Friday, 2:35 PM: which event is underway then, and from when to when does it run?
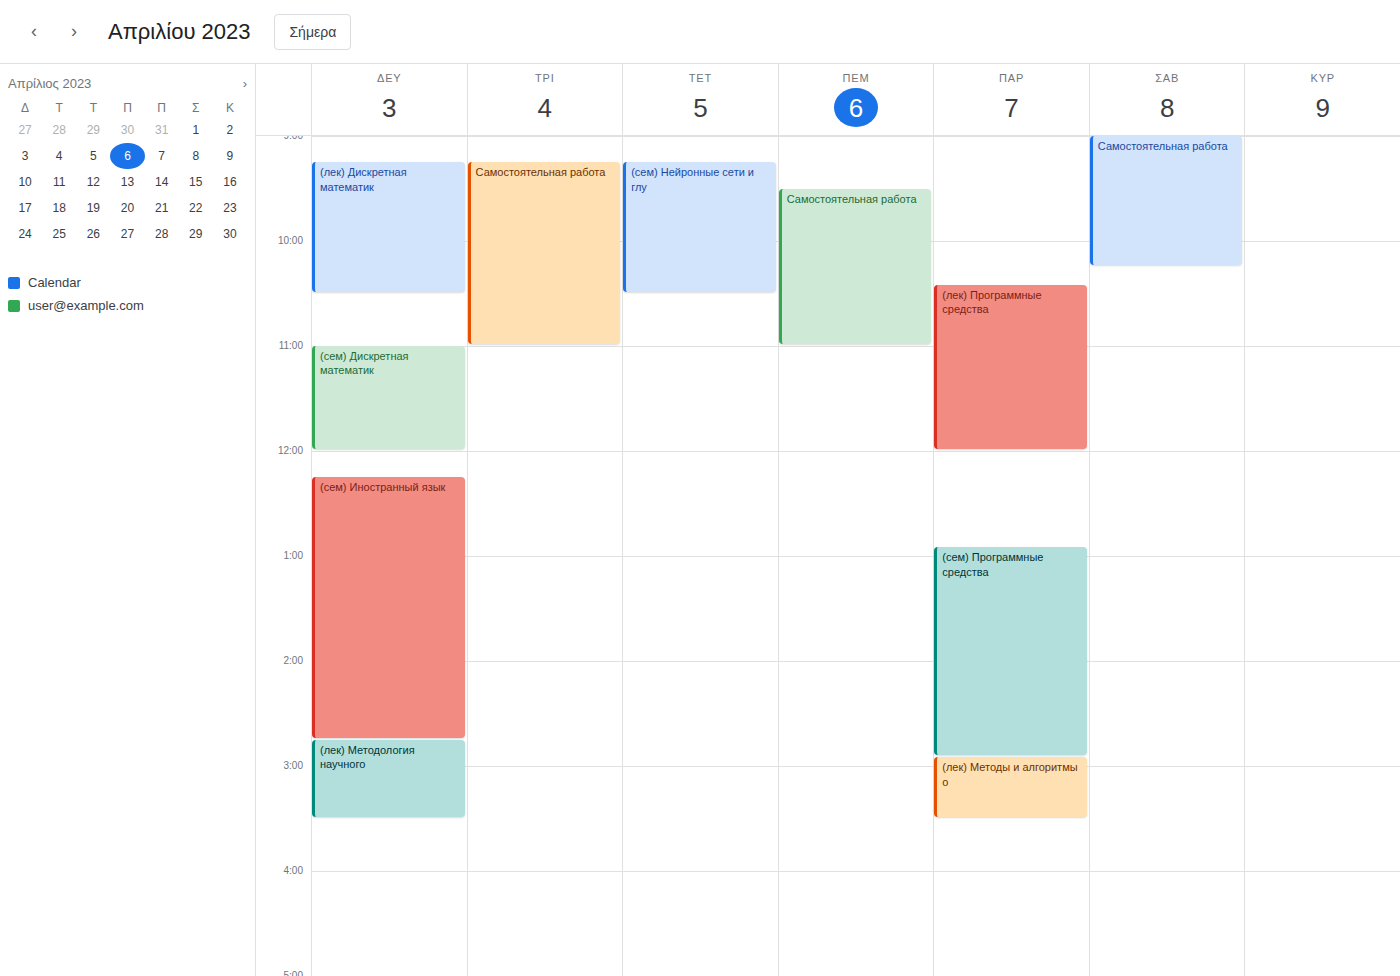
"(сем) Программные средства", 12:55 PM to 2:55 PM